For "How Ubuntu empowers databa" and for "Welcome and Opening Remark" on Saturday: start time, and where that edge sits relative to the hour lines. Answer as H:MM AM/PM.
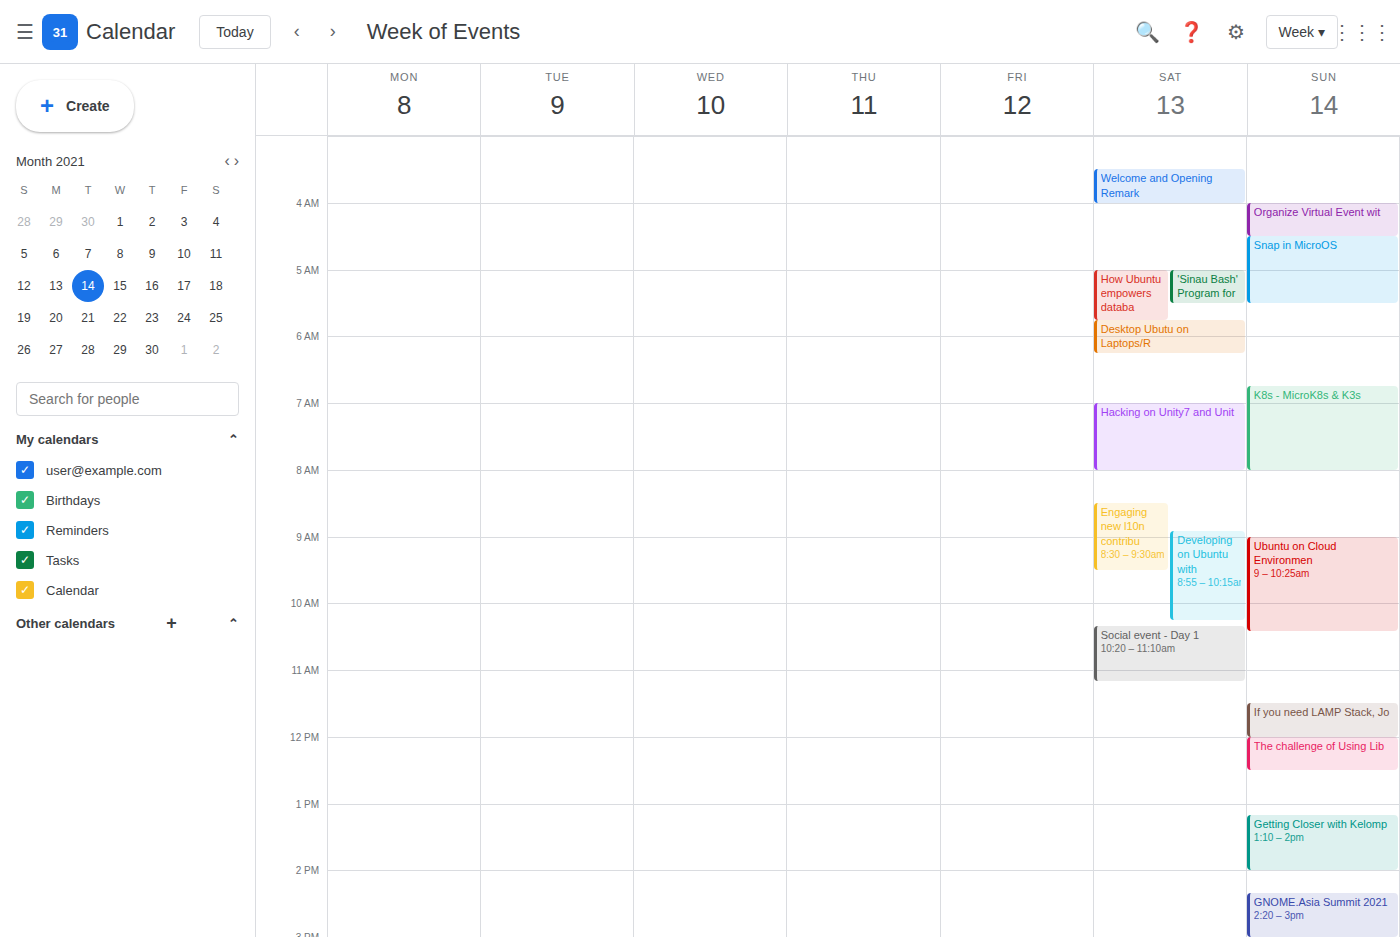
"How Ubuntu empowers databa": 5:00 AM, exactly on the 5 AM line. "Welcome and Opening Remark": 3:30 AM, halfway between the 3 AM and 4 AM lines.